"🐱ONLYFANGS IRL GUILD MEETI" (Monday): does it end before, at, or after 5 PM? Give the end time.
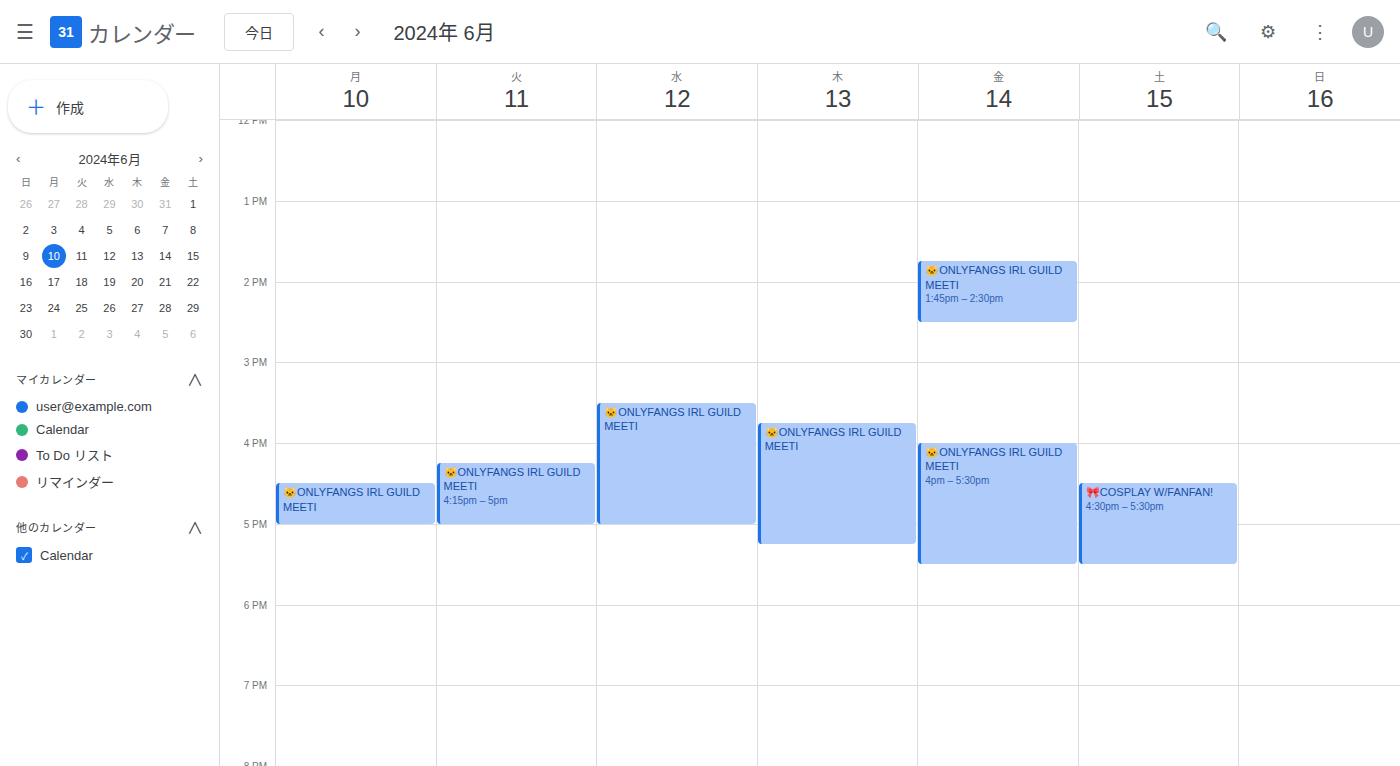
5:00 PM -- exactly at 5 PM, on the 5 PM line.